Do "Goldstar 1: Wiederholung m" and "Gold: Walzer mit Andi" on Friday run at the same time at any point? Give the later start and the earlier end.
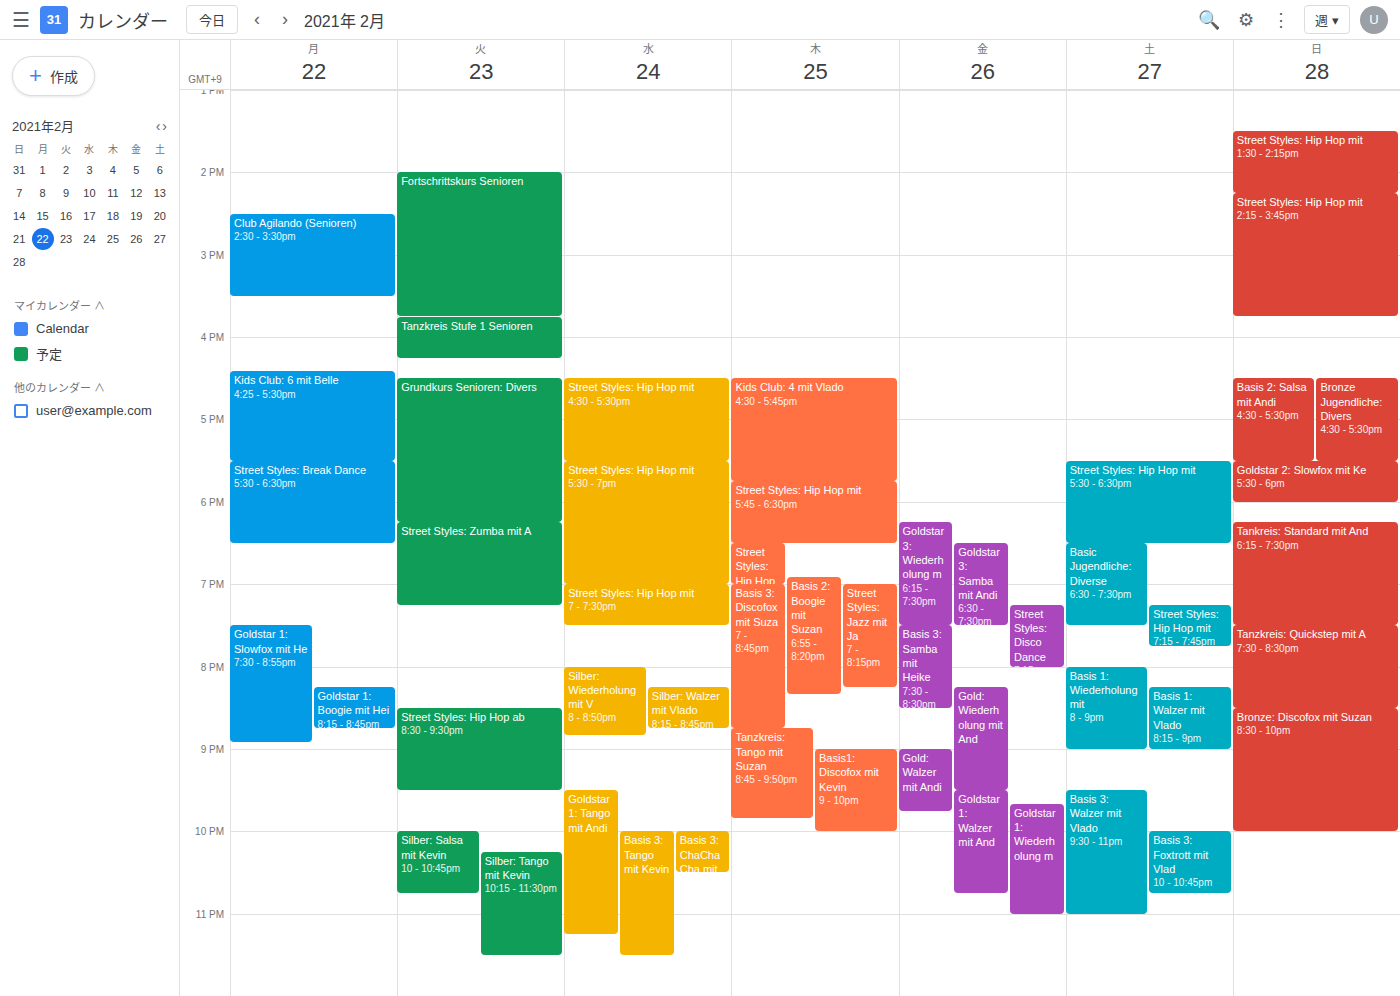
"Goldstar 1: Wiederholung m" starts at 9:40 PM, before "Gold: Walzer mit Andi" ends at 9:45 PM -- they overlap.